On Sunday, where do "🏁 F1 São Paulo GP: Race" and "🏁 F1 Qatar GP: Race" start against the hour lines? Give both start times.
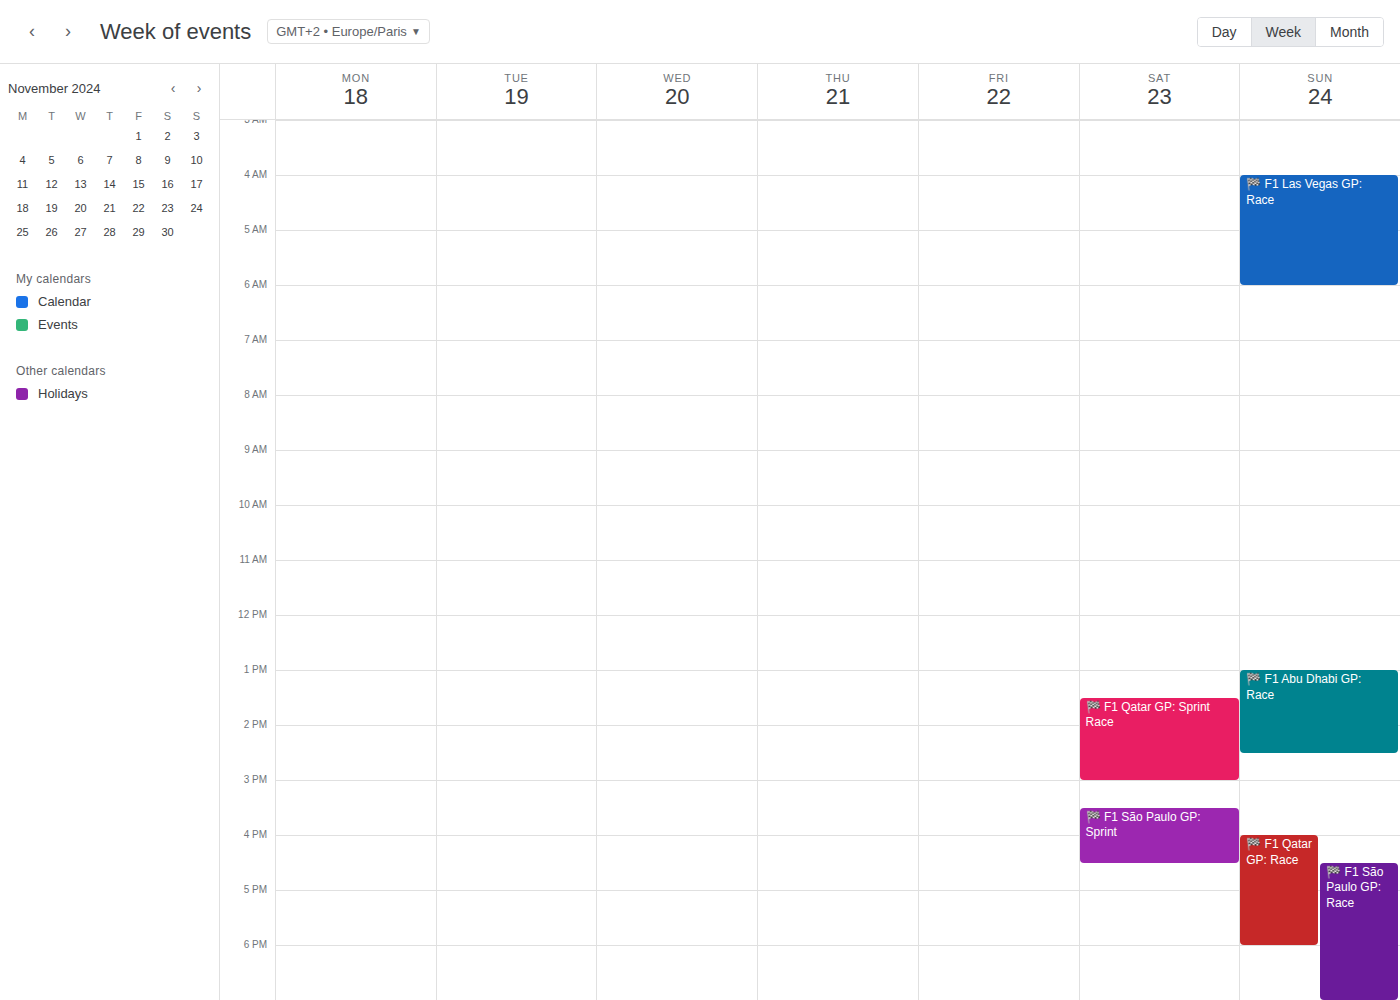
"🏁 F1 São Paulo GP: Race": 4:30 PM, halfway between the 4 PM and 5 PM lines. "🏁 F1 Qatar GP: Race": 4:00 PM, exactly on the 4 PM line.